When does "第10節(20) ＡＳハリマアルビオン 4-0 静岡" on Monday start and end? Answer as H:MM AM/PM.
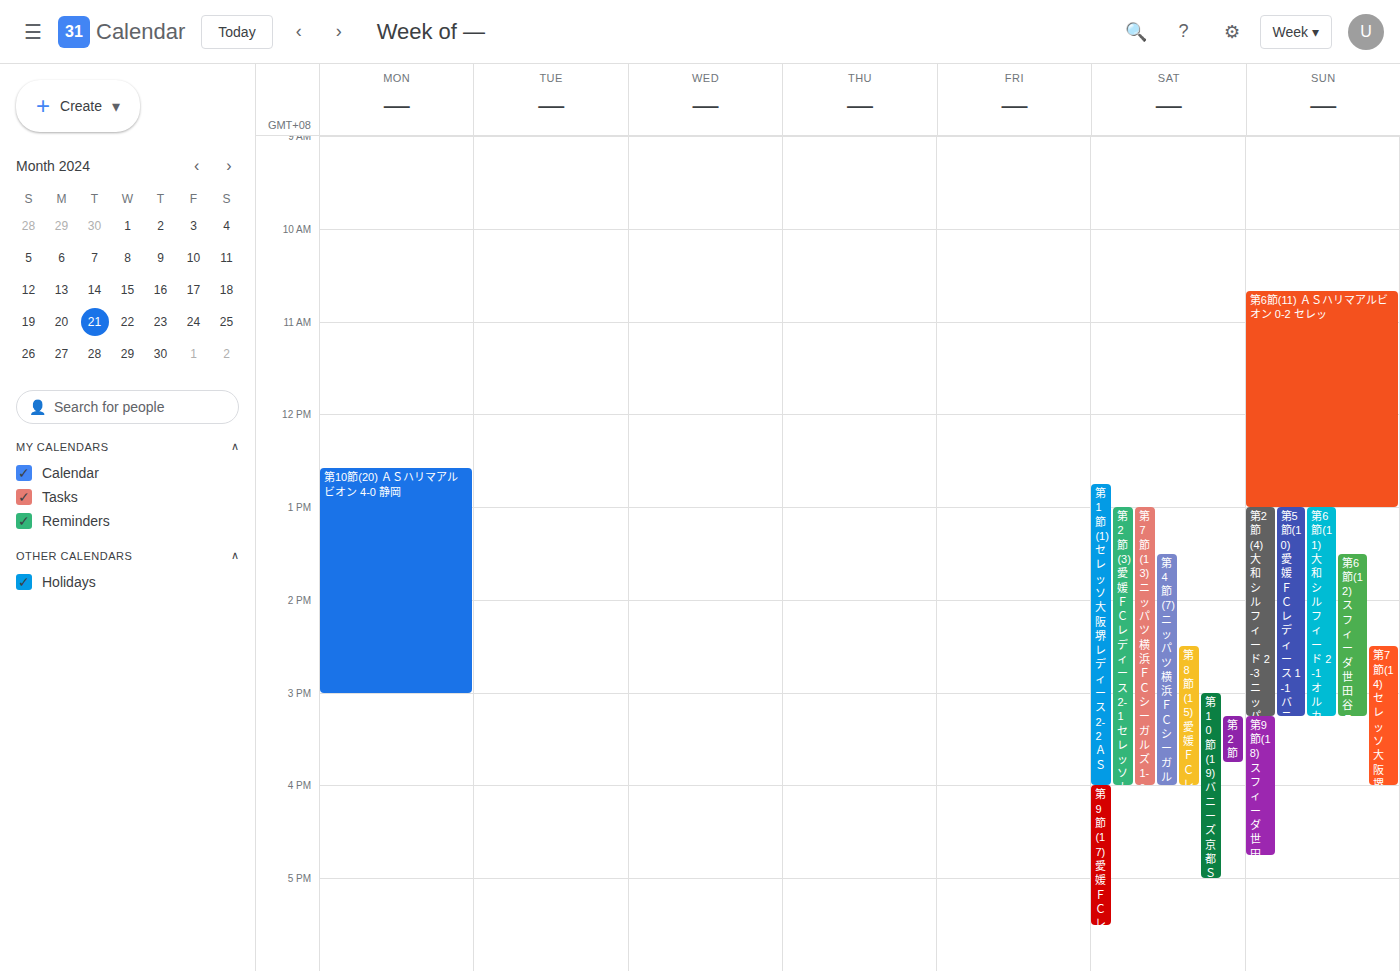
12:35 PM to 3:00 PM